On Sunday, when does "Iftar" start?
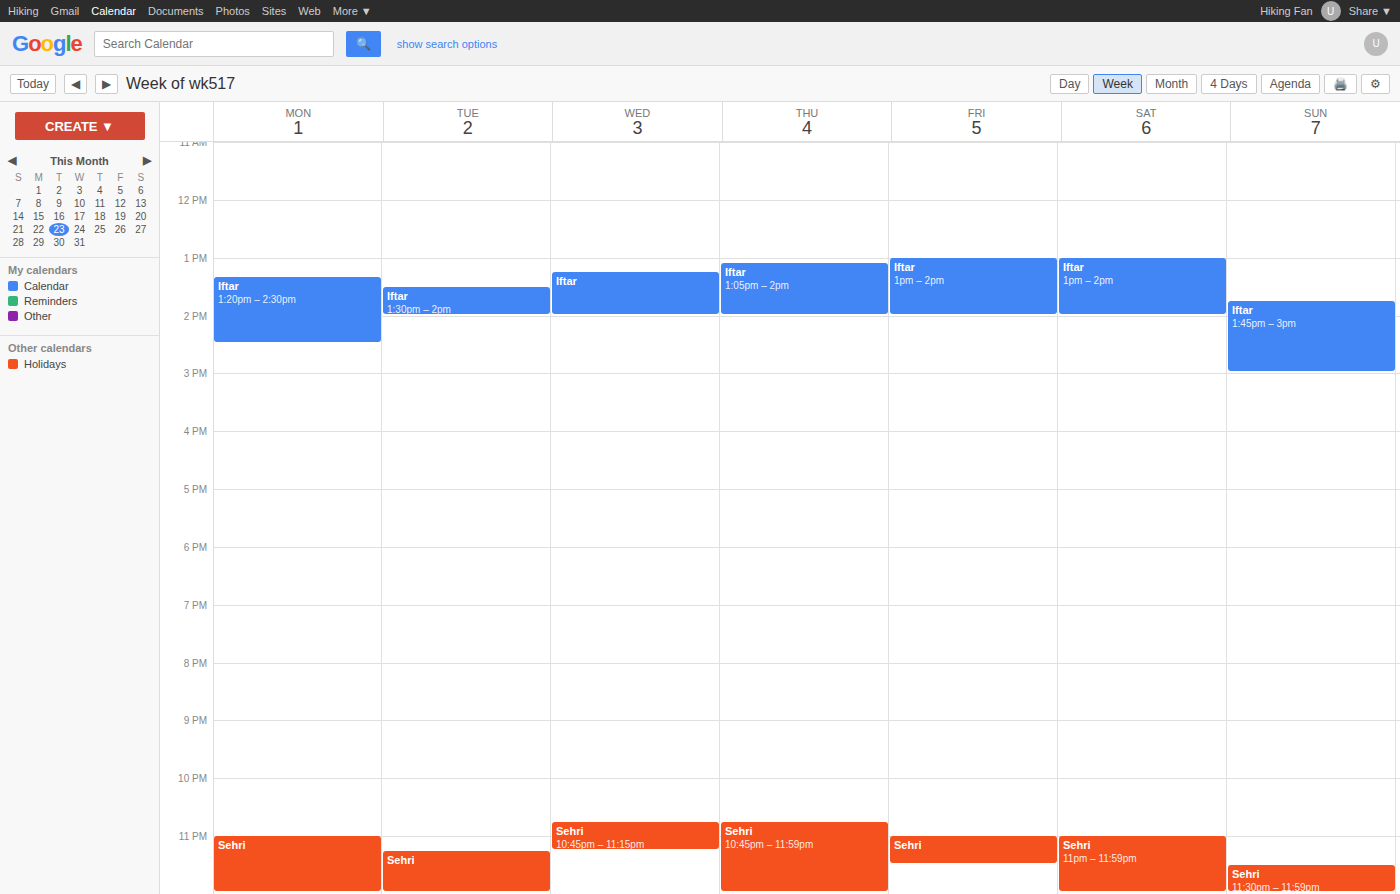
13:45